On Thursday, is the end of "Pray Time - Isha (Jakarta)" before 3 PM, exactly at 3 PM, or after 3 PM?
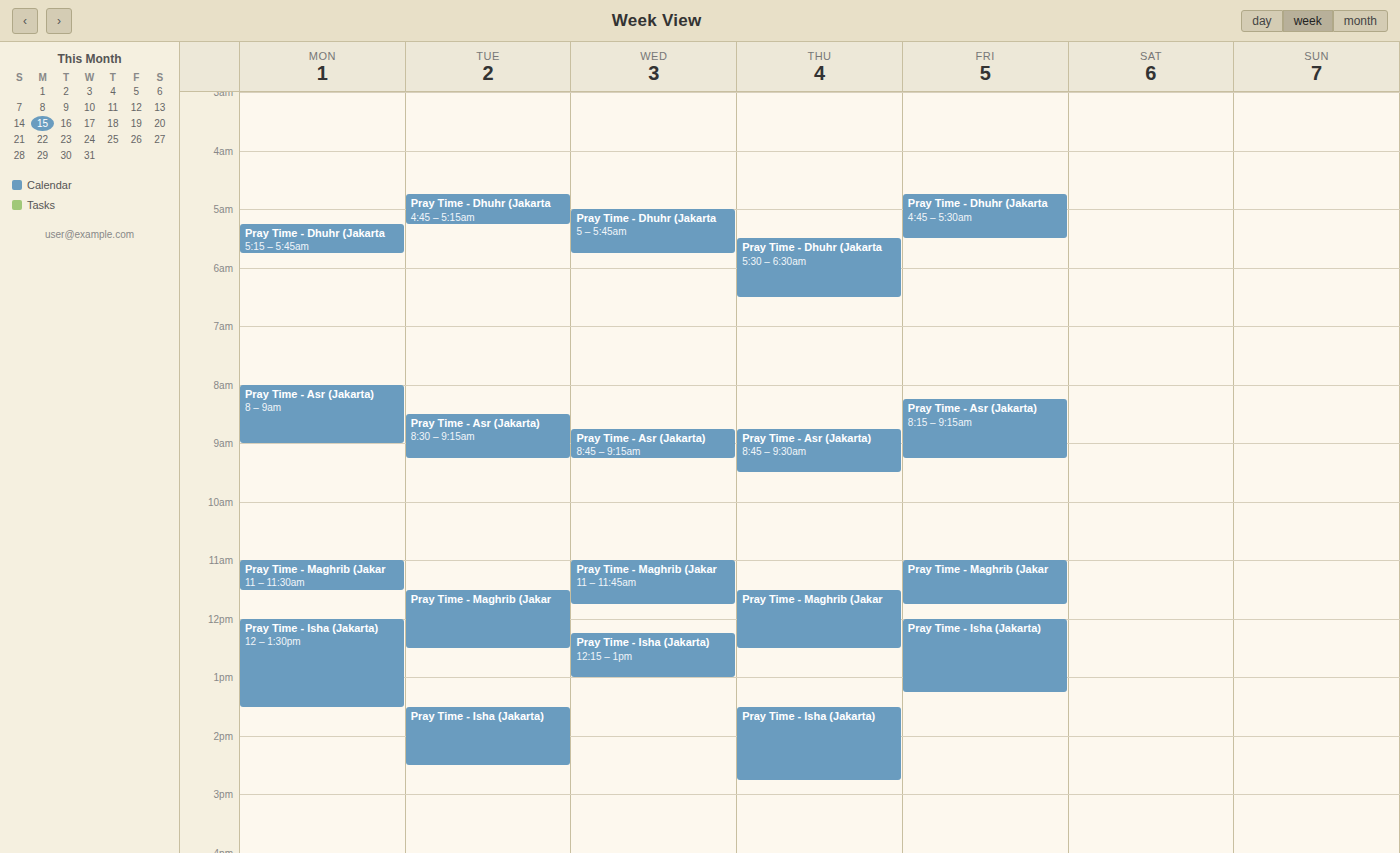
2:45 PM -- before 3 PM, 15 minutes above the 3 PM line.